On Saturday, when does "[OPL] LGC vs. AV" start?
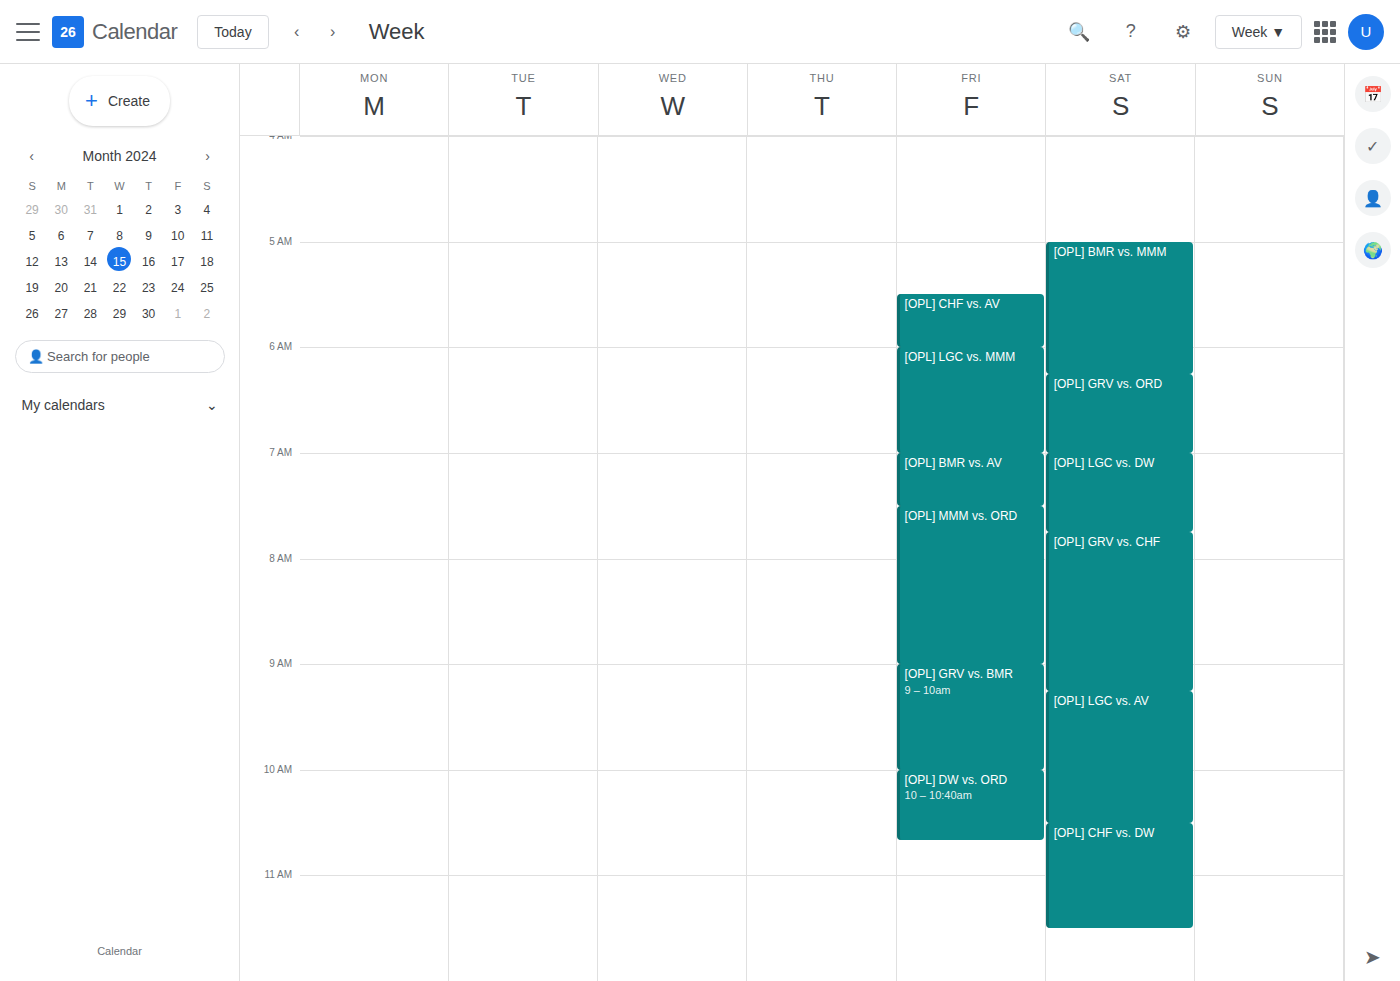
9:15 AM